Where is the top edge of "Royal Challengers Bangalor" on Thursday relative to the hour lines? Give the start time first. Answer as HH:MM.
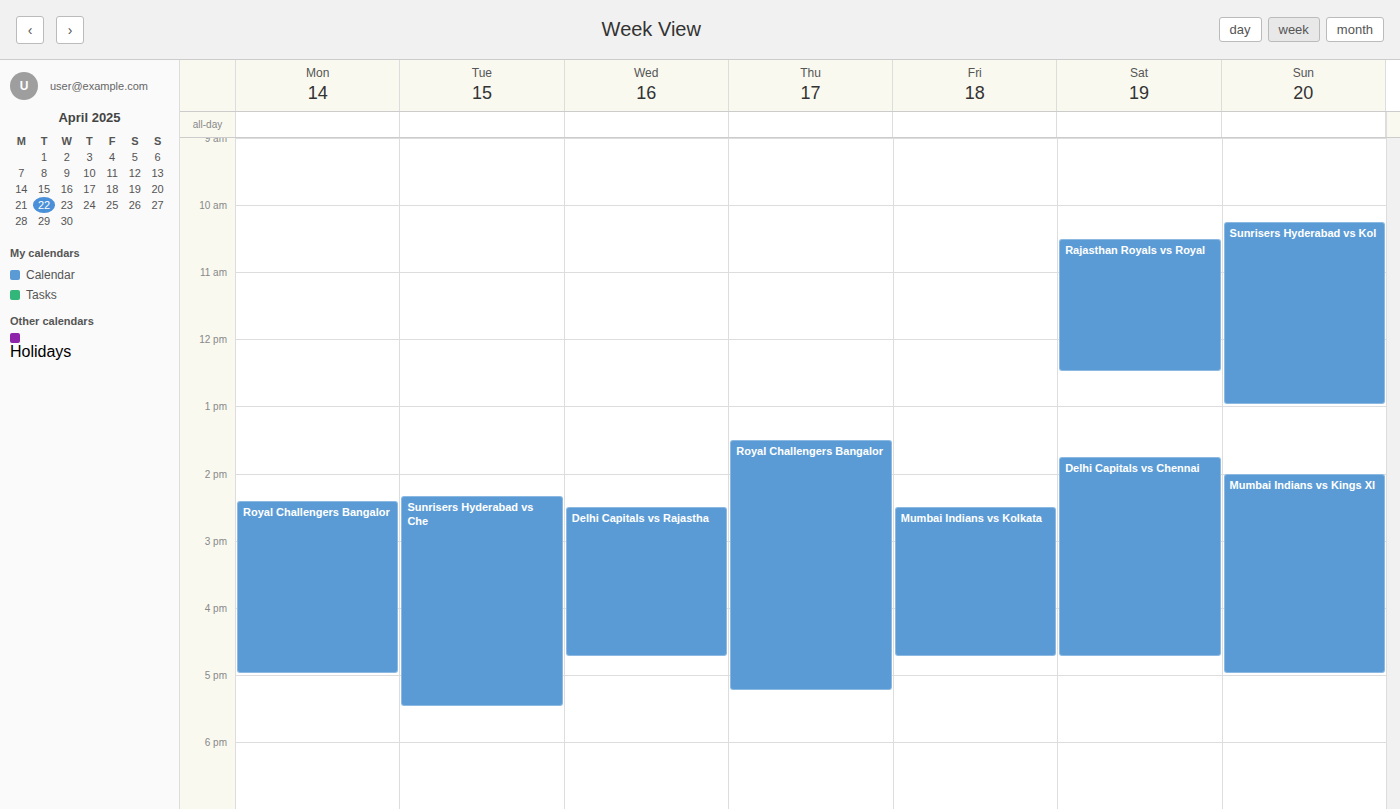
13:30 -- halfway between the 13:00 and 14:00 lines.